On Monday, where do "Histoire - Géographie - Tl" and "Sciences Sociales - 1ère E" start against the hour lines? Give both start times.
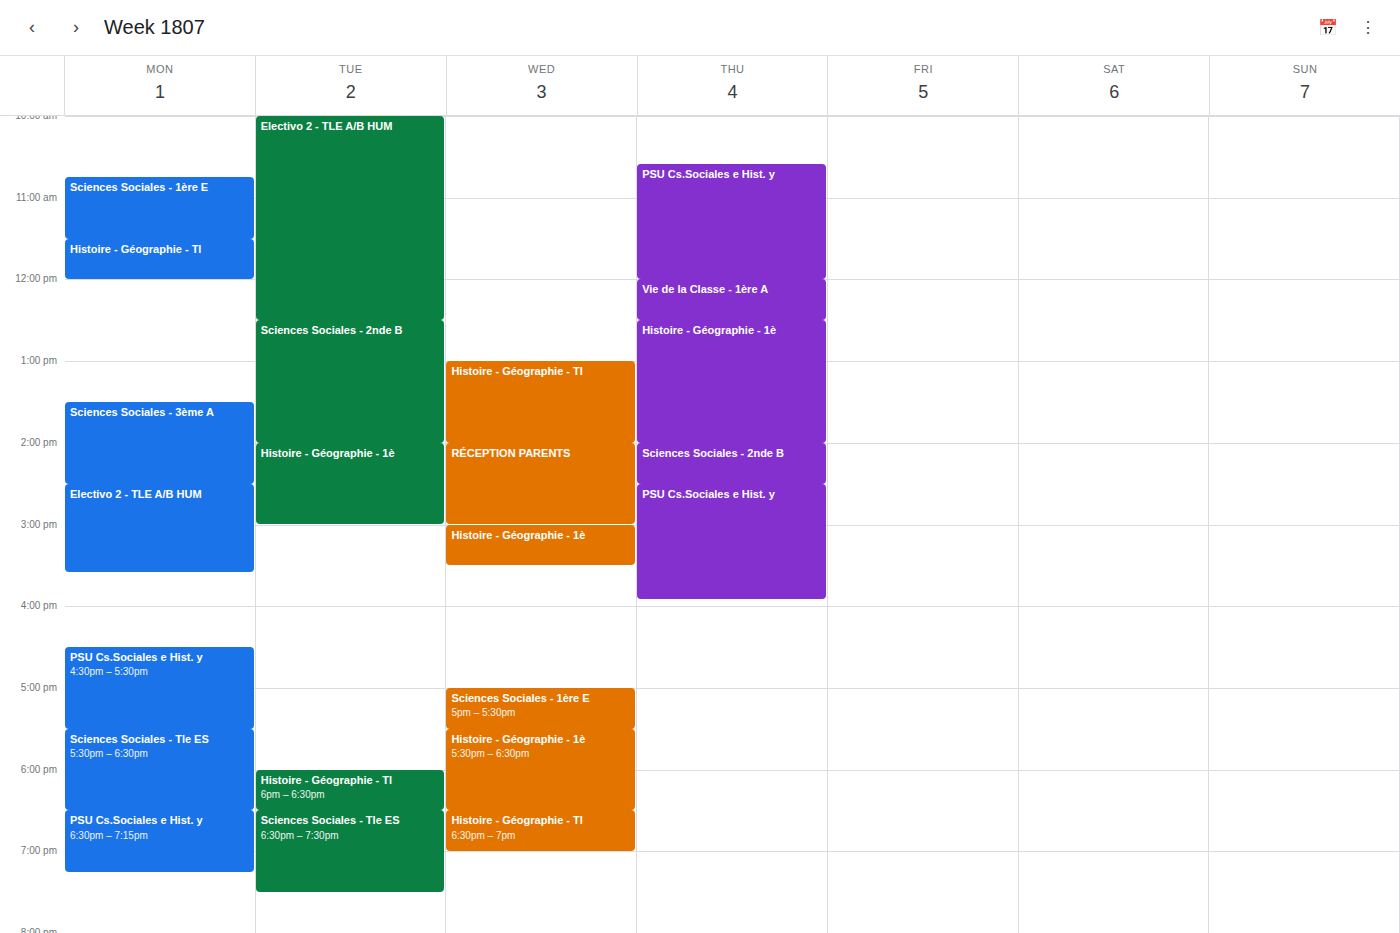
"Histoire - Géographie - Tl": 11:30 AM, halfway between the 11 AM and 12 PM lines. "Sciences Sociales - 1ère E": 10:45 AM, neither: three quarters of the way from the 10 AM line to the 11 AM line.